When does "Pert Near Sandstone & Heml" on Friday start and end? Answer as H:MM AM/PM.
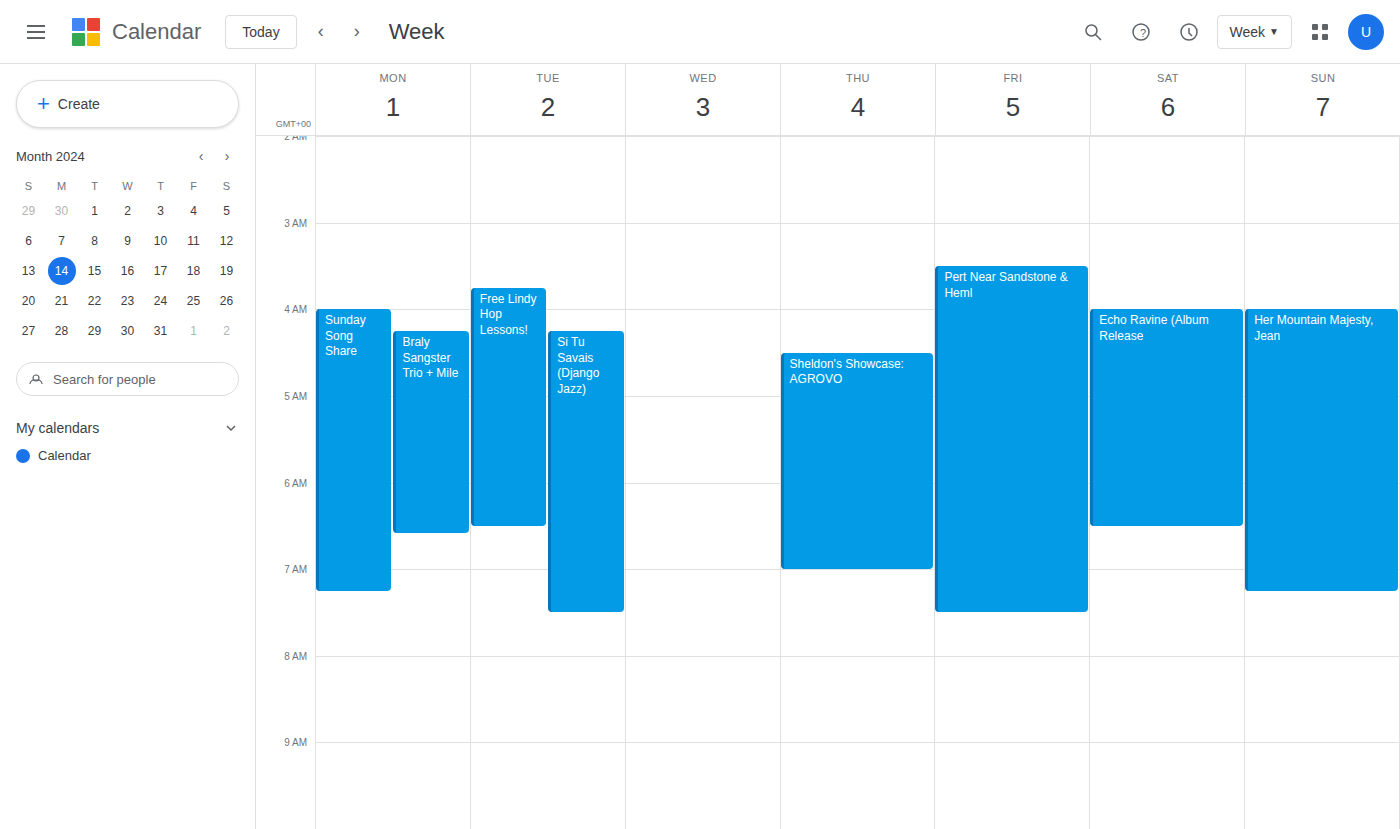
3:30 AM to 7:30 AM